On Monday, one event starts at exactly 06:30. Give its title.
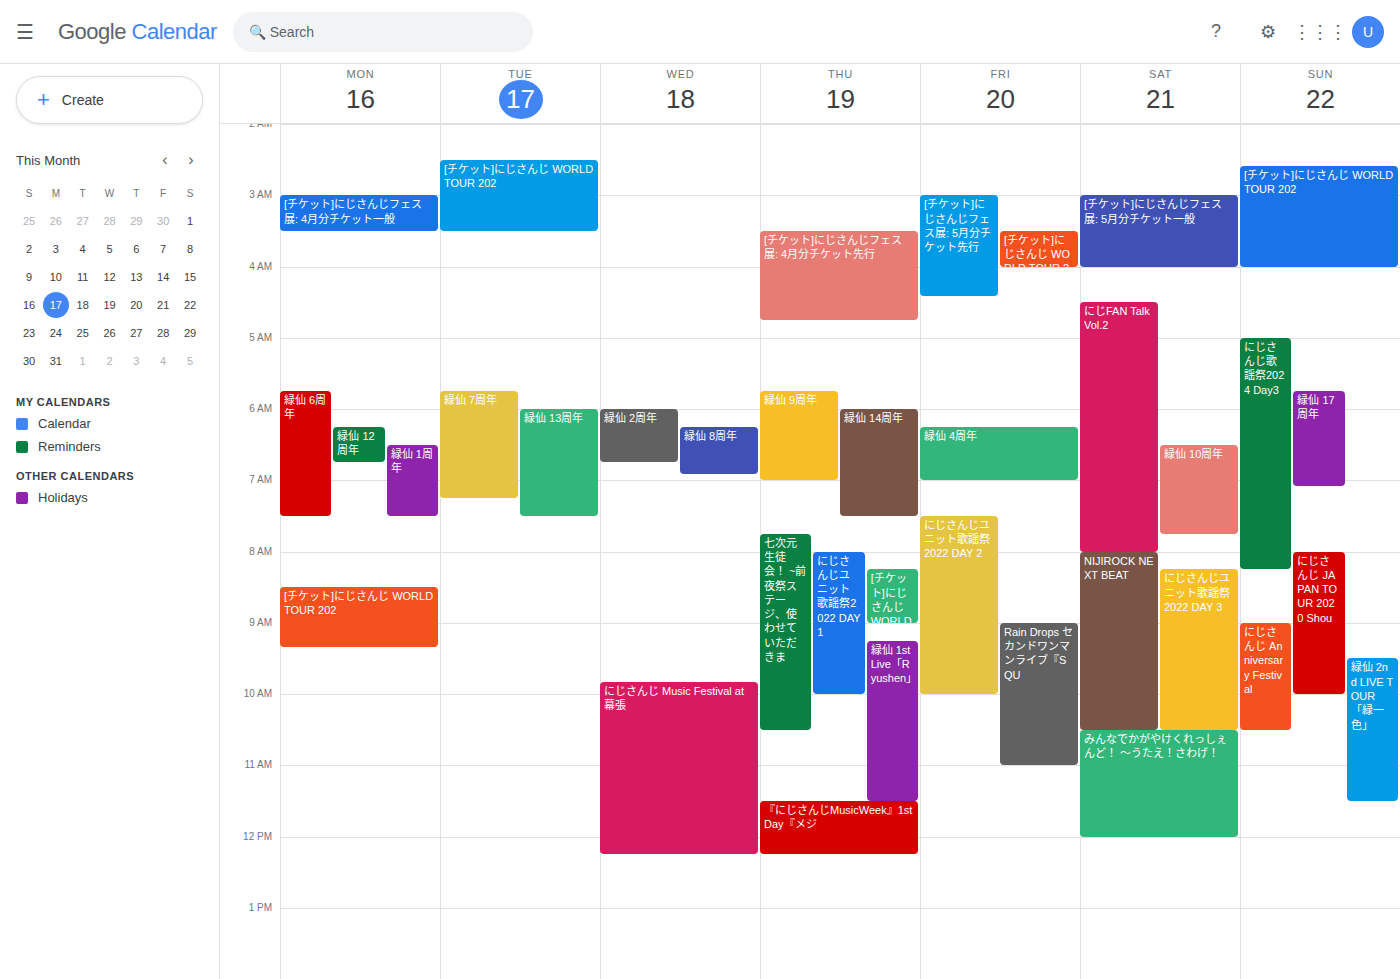
"緑仙 1周年"